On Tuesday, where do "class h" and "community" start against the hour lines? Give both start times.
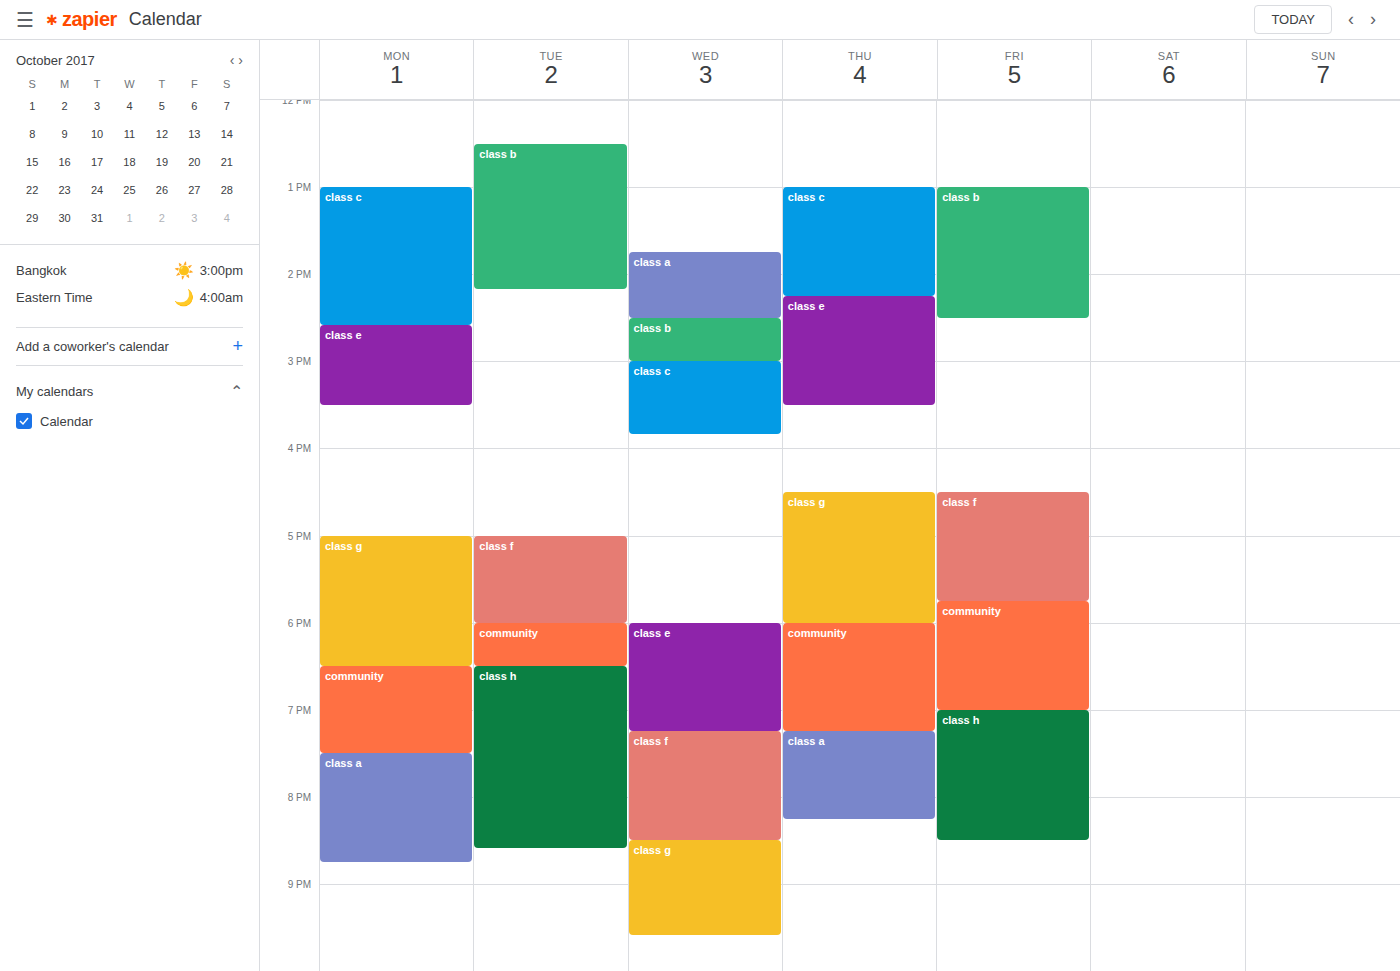
"class h": 6:30 PM, halfway between the 6 PM and 7 PM lines. "community": 6:00 PM, exactly on the 6 PM line.